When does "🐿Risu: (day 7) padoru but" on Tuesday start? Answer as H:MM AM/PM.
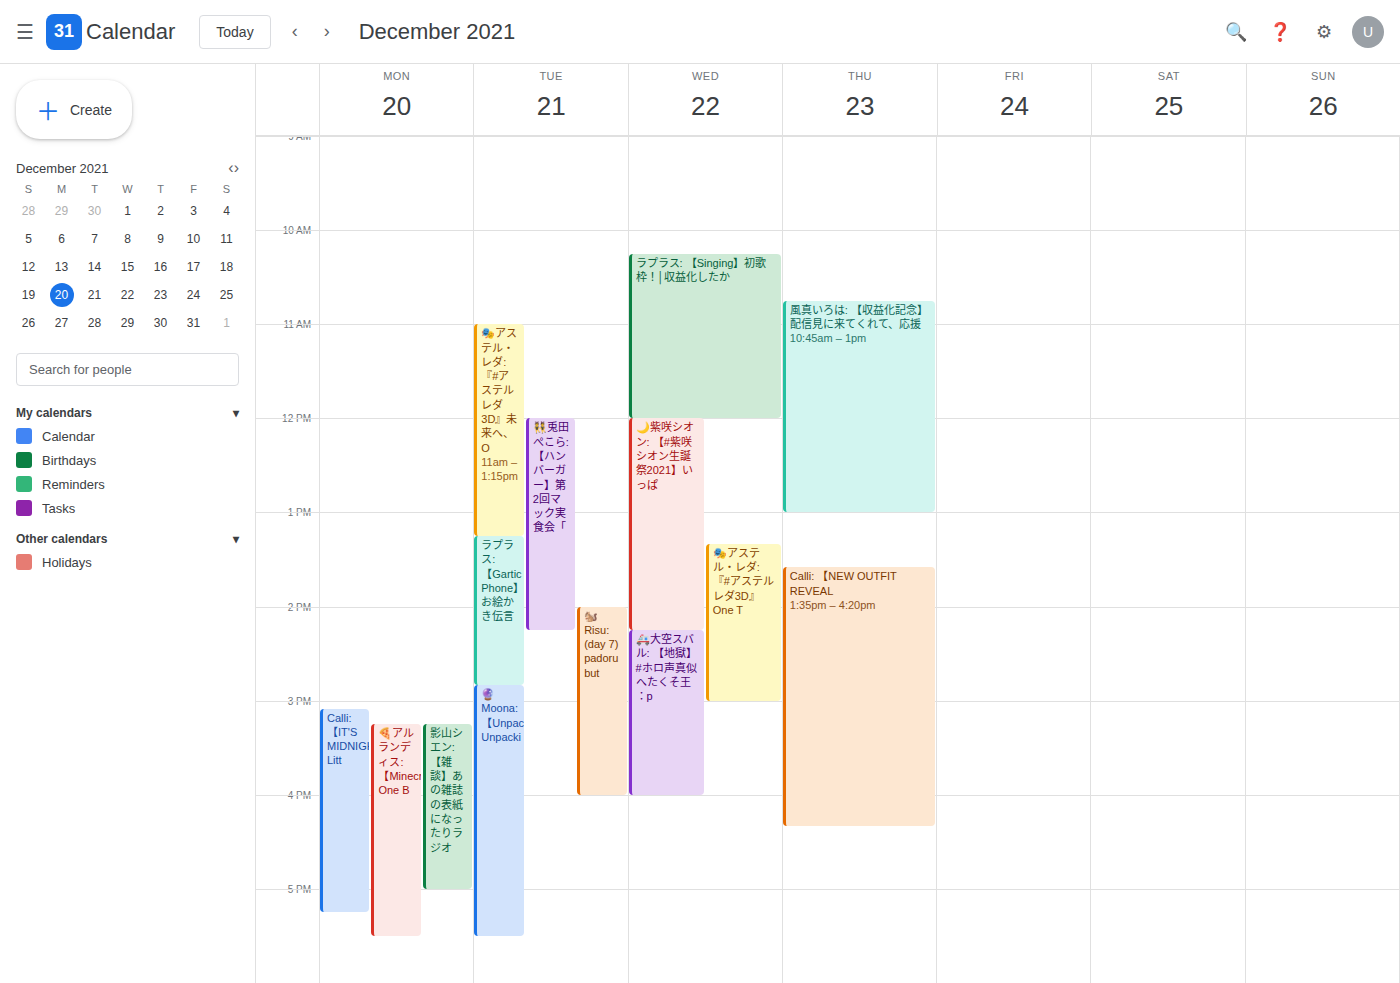
2:00 PM